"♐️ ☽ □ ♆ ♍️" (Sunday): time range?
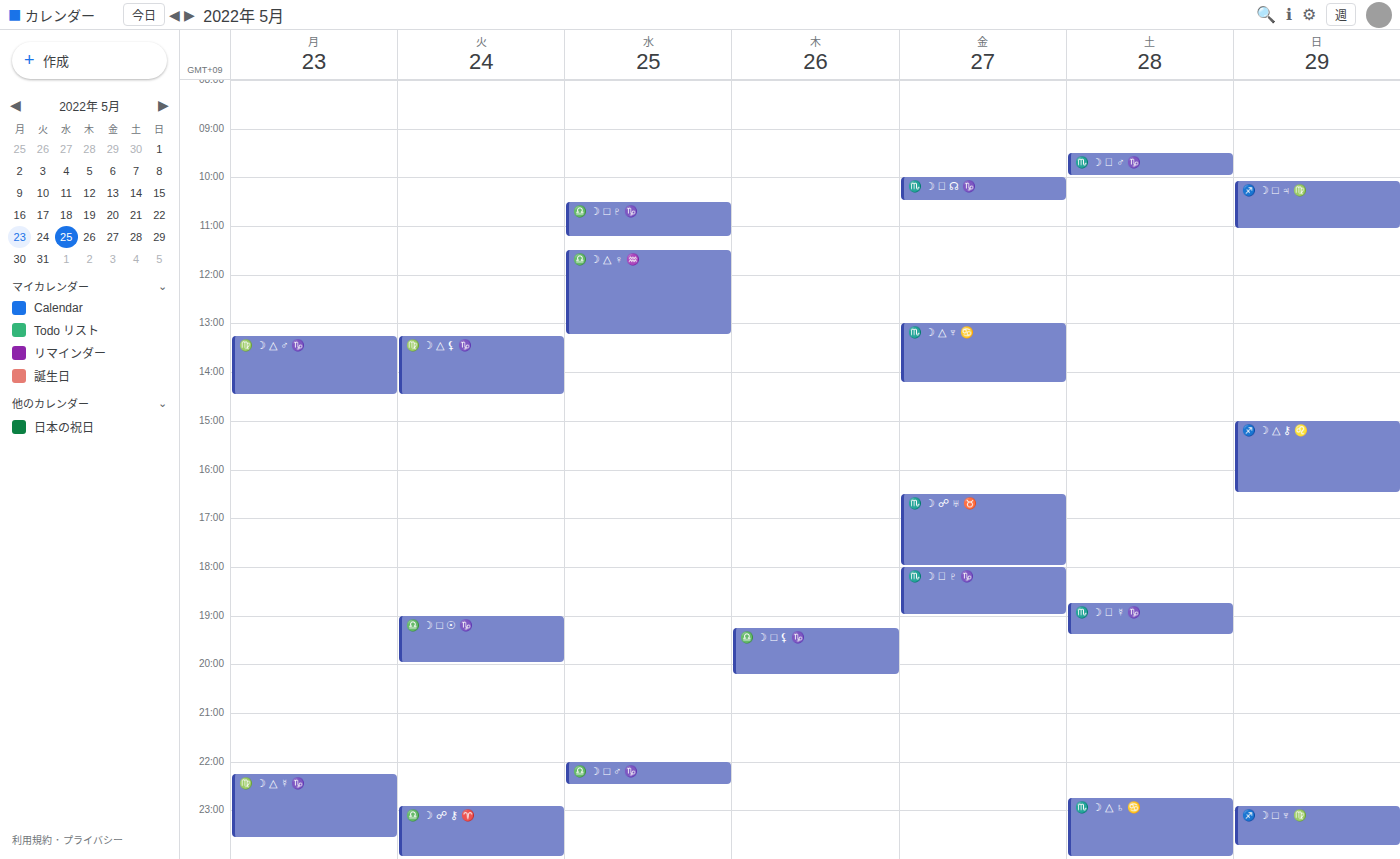
22:55 to 23:45